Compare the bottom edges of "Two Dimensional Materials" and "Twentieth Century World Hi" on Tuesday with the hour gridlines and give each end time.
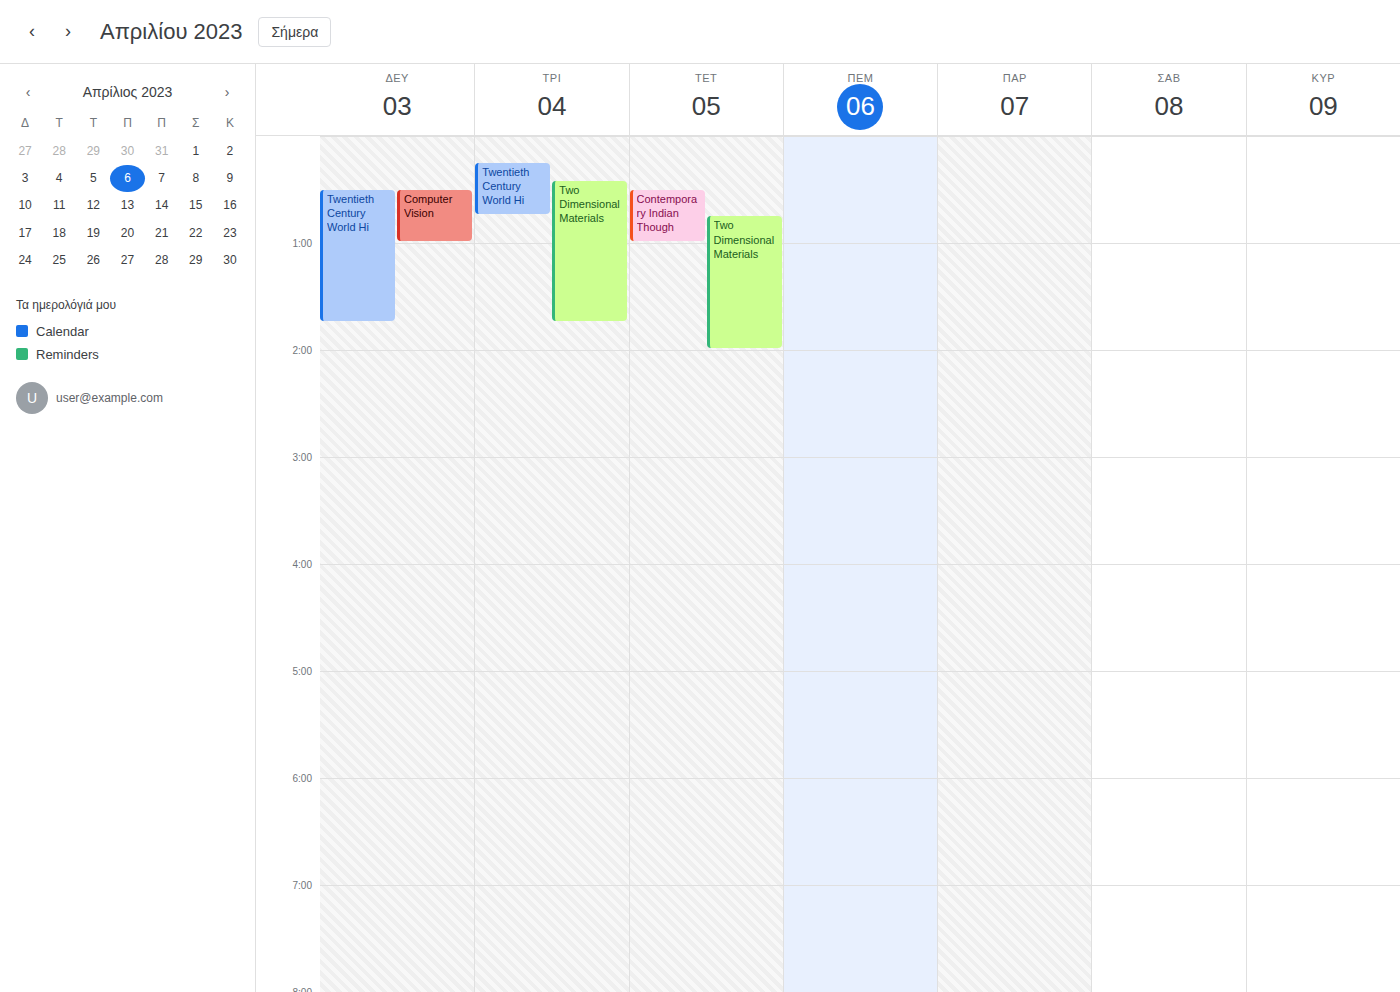
"Two Dimensional Materials": 1:45 AM, neither: three quarters of the way from the 1 AM line to the 2 AM line. "Twentieth Century World Hi": 12:45 AM, neither: three quarters of the way from the 12 AM line to the 1 AM line.